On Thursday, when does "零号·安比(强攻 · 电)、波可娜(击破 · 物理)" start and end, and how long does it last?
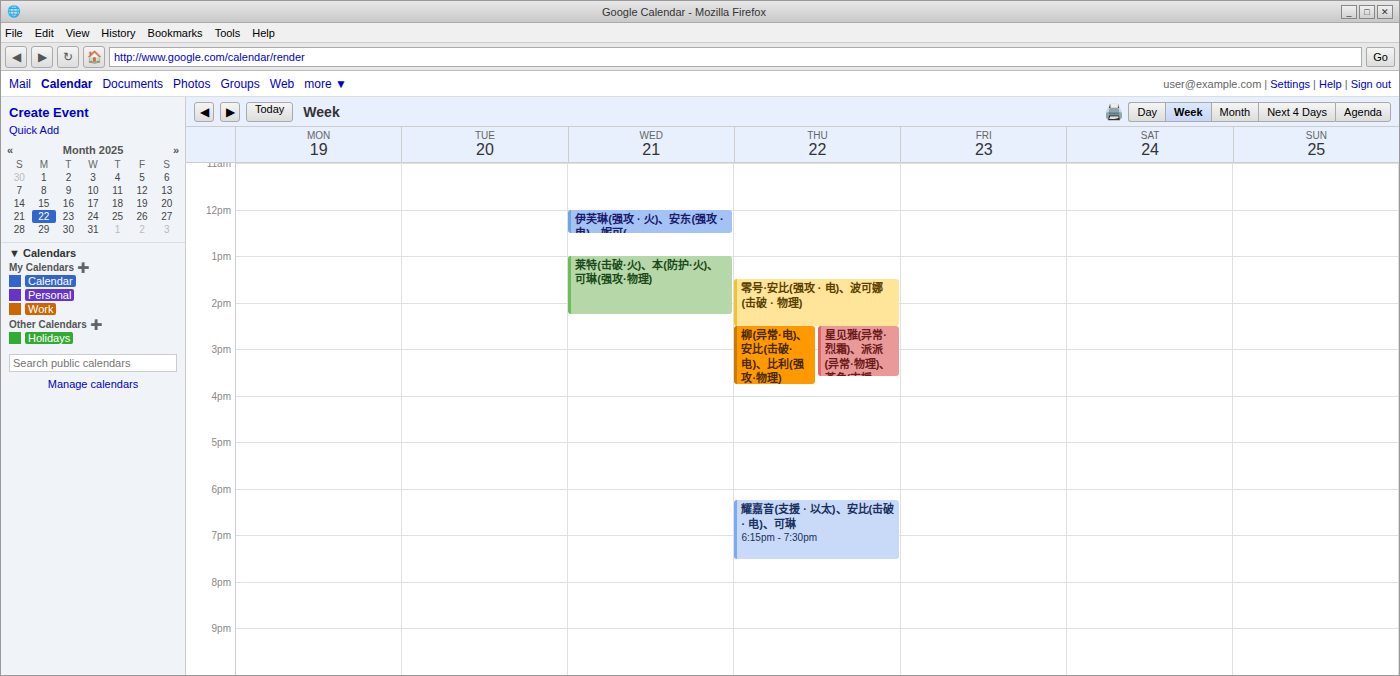
1:30 PM to 2:30 PM, 1 hour